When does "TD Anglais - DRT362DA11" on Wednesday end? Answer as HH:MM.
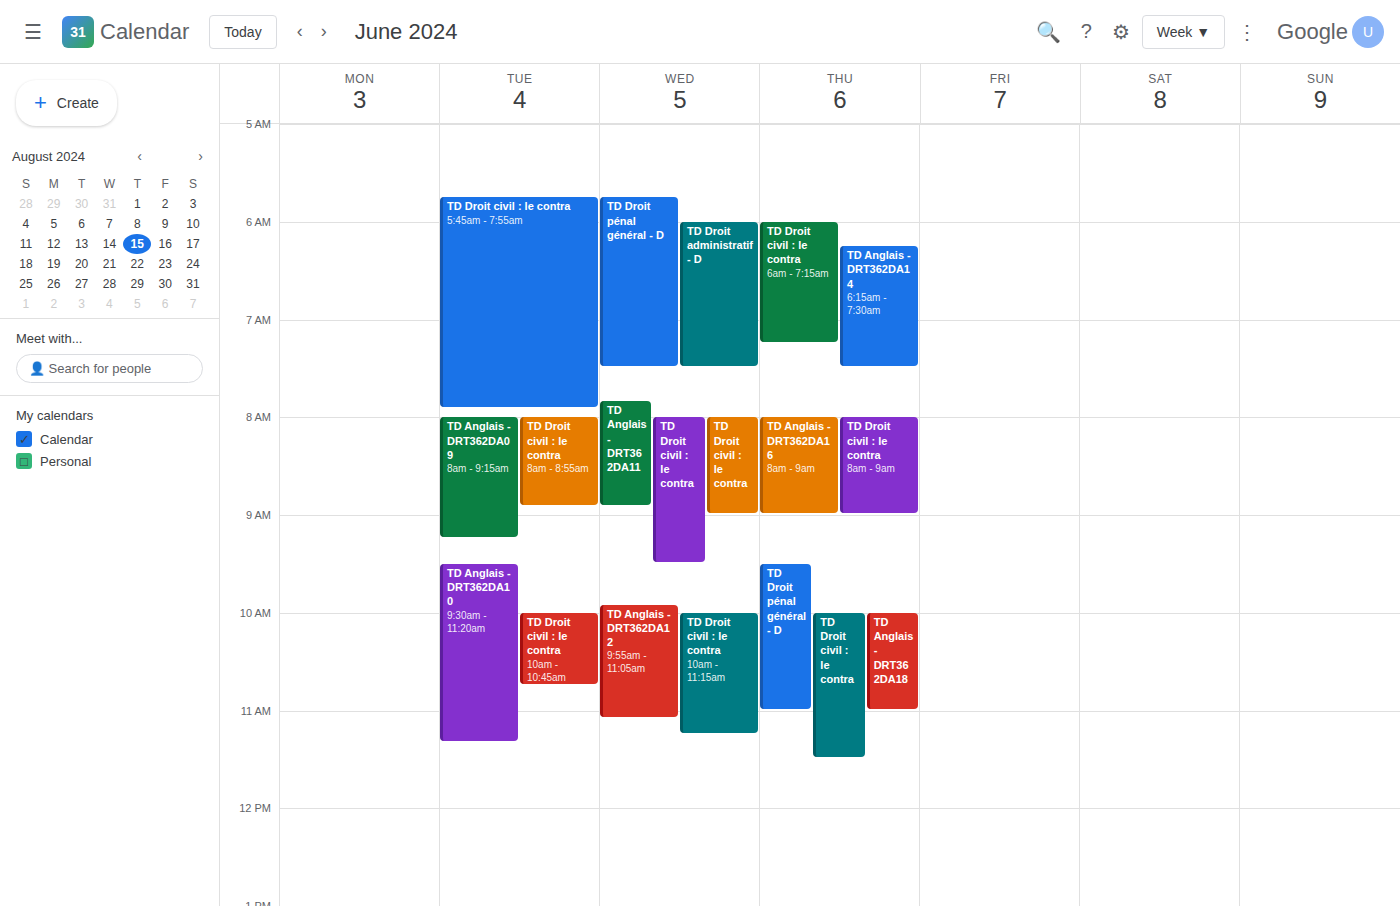
08:55